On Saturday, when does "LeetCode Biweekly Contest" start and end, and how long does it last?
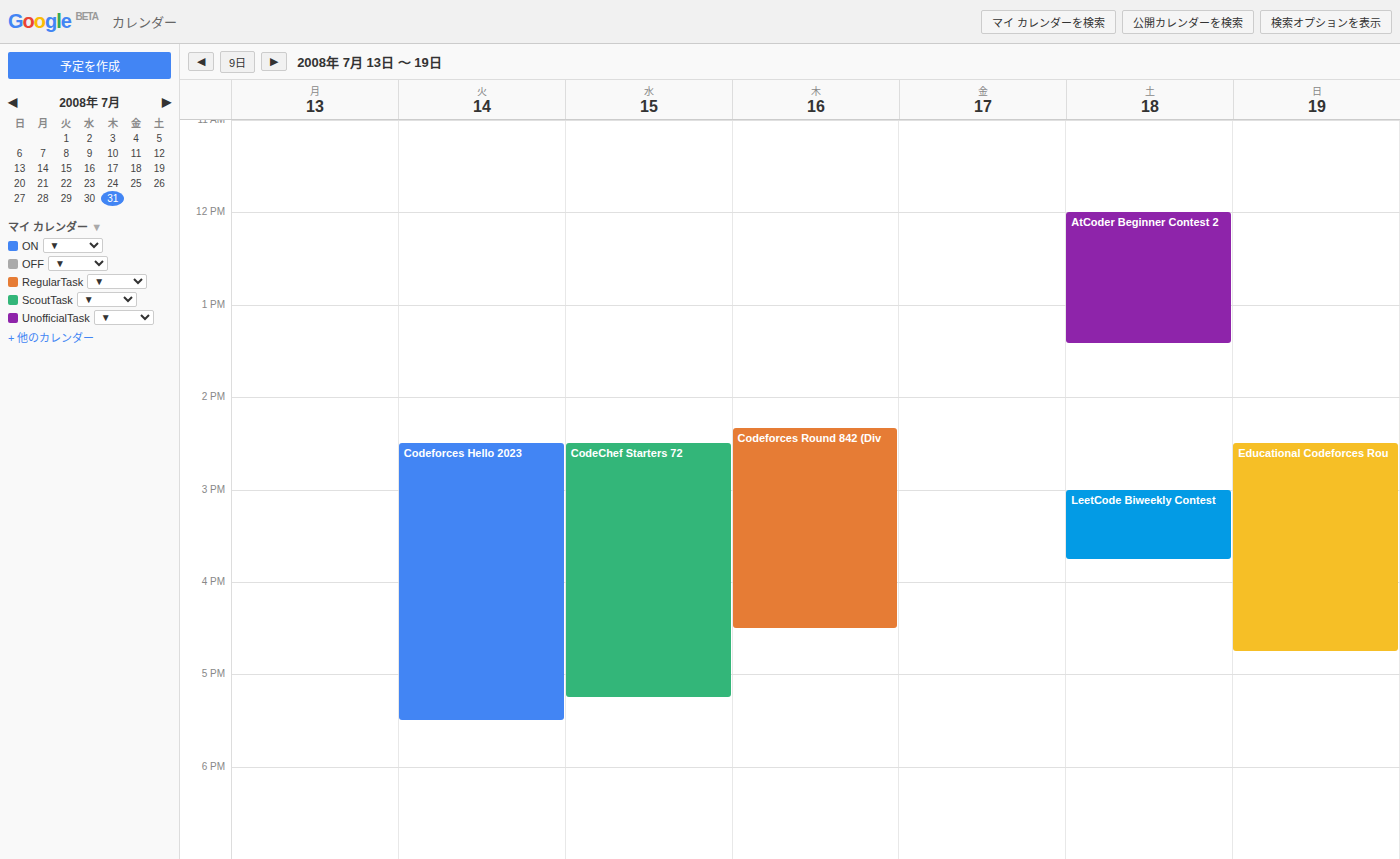
3:00 PM to 3:45 PM, 45 minutes